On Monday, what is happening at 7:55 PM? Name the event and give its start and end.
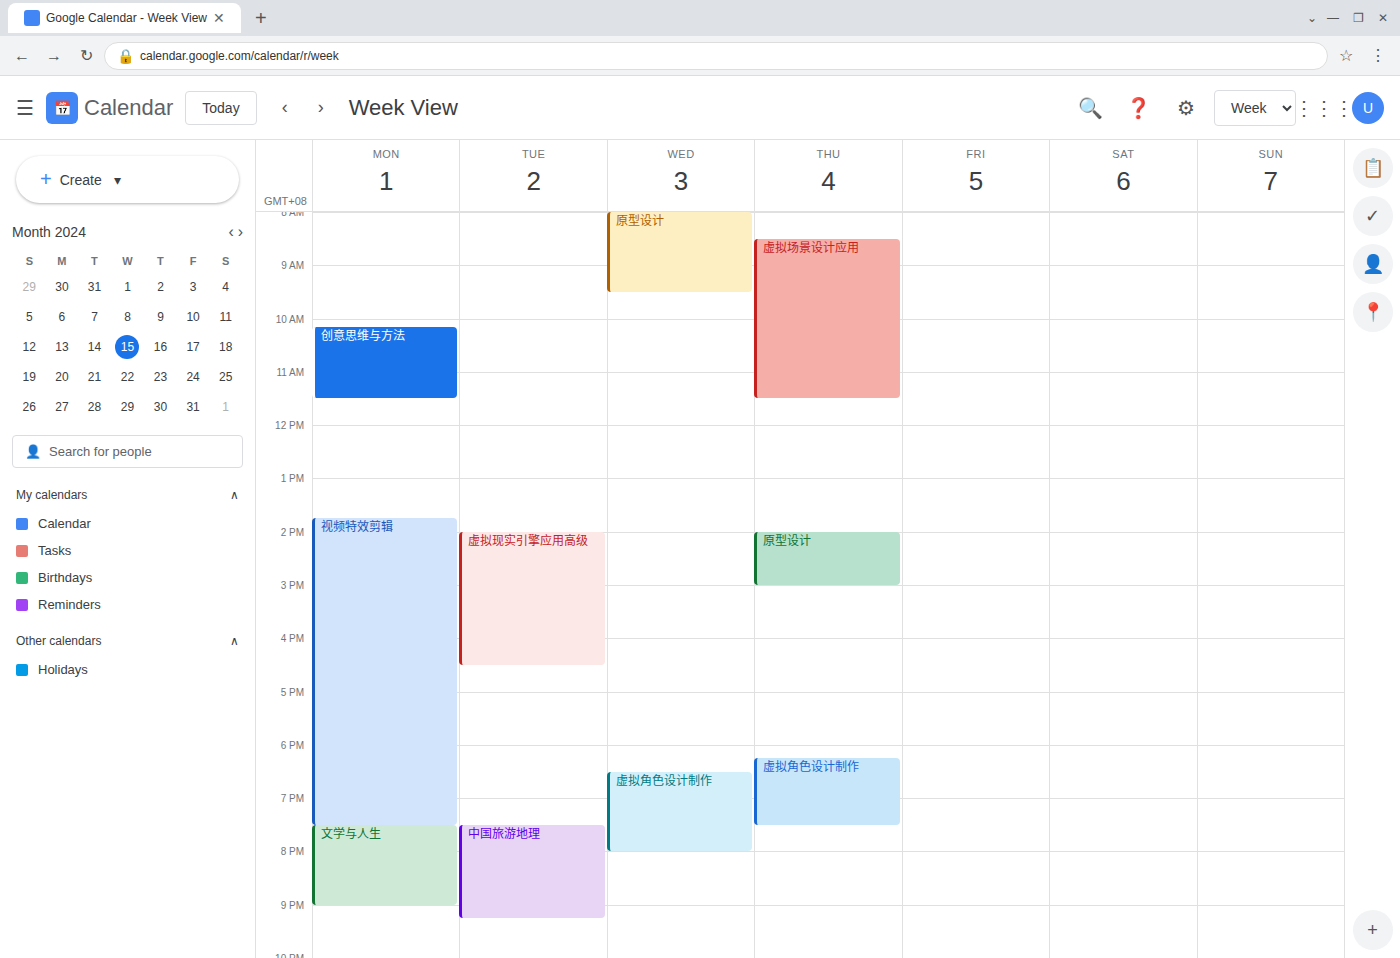
"文学与人生", 7:30 PM to 9:00 PM